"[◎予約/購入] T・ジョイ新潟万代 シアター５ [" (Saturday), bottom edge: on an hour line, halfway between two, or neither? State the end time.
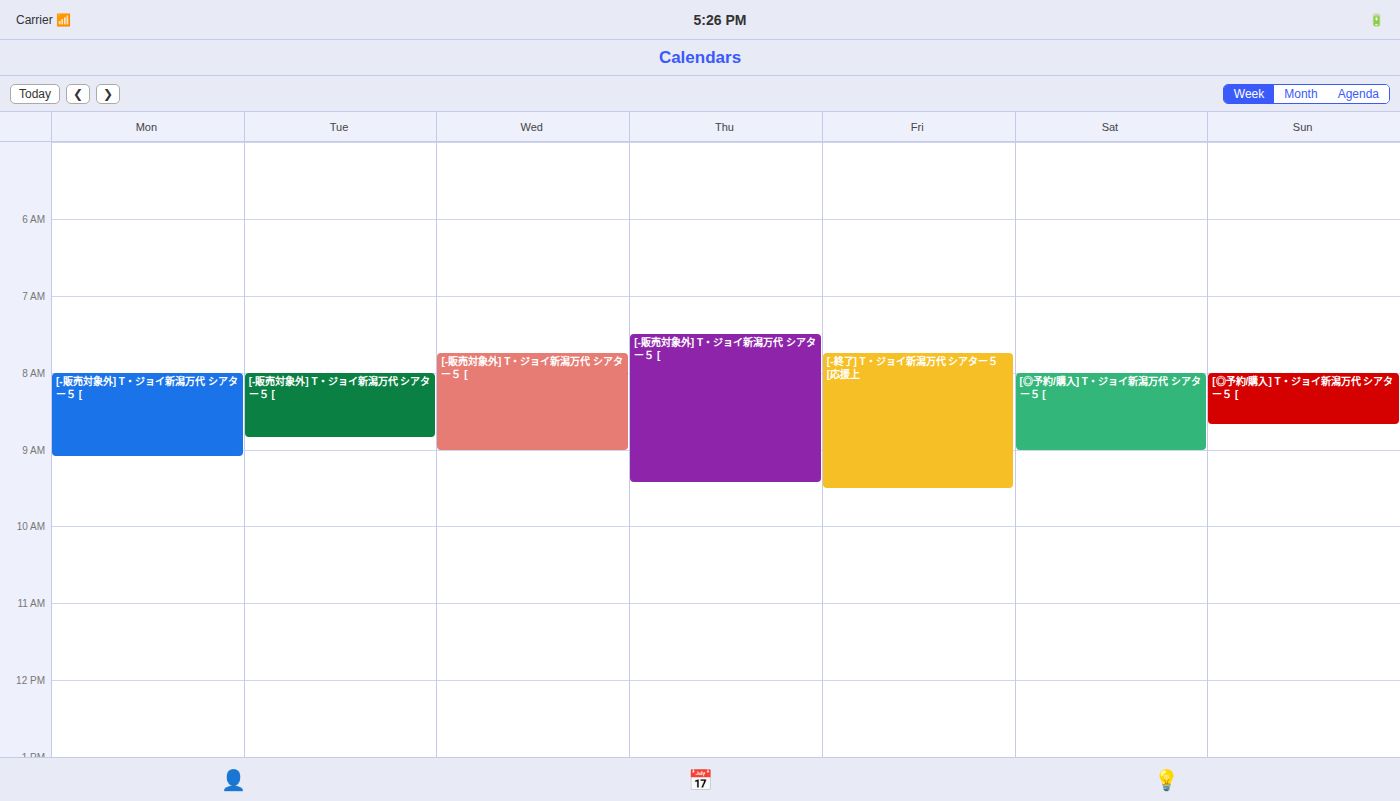
09:00 -- exactly on the 09:00 line.